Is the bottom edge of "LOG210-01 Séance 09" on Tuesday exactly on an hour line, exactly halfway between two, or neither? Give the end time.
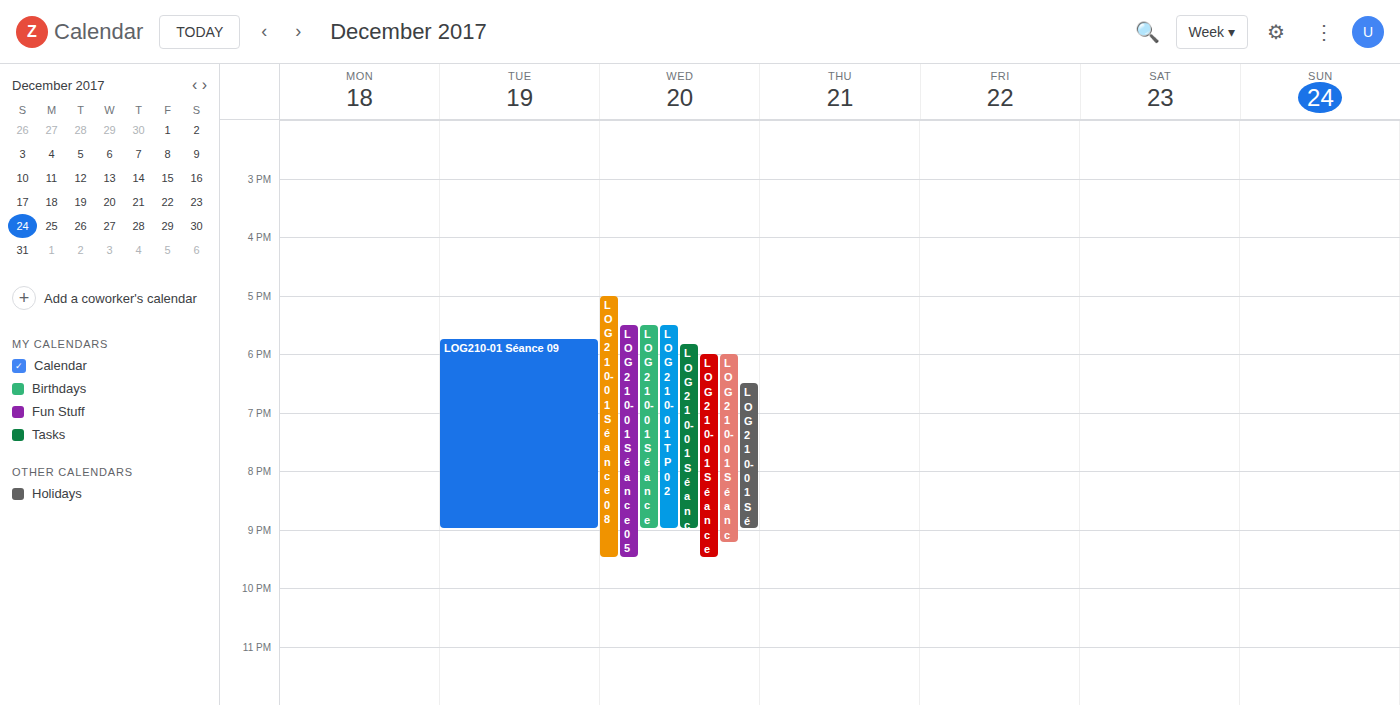
9:00 PM -- exactly on the 9 PM line.